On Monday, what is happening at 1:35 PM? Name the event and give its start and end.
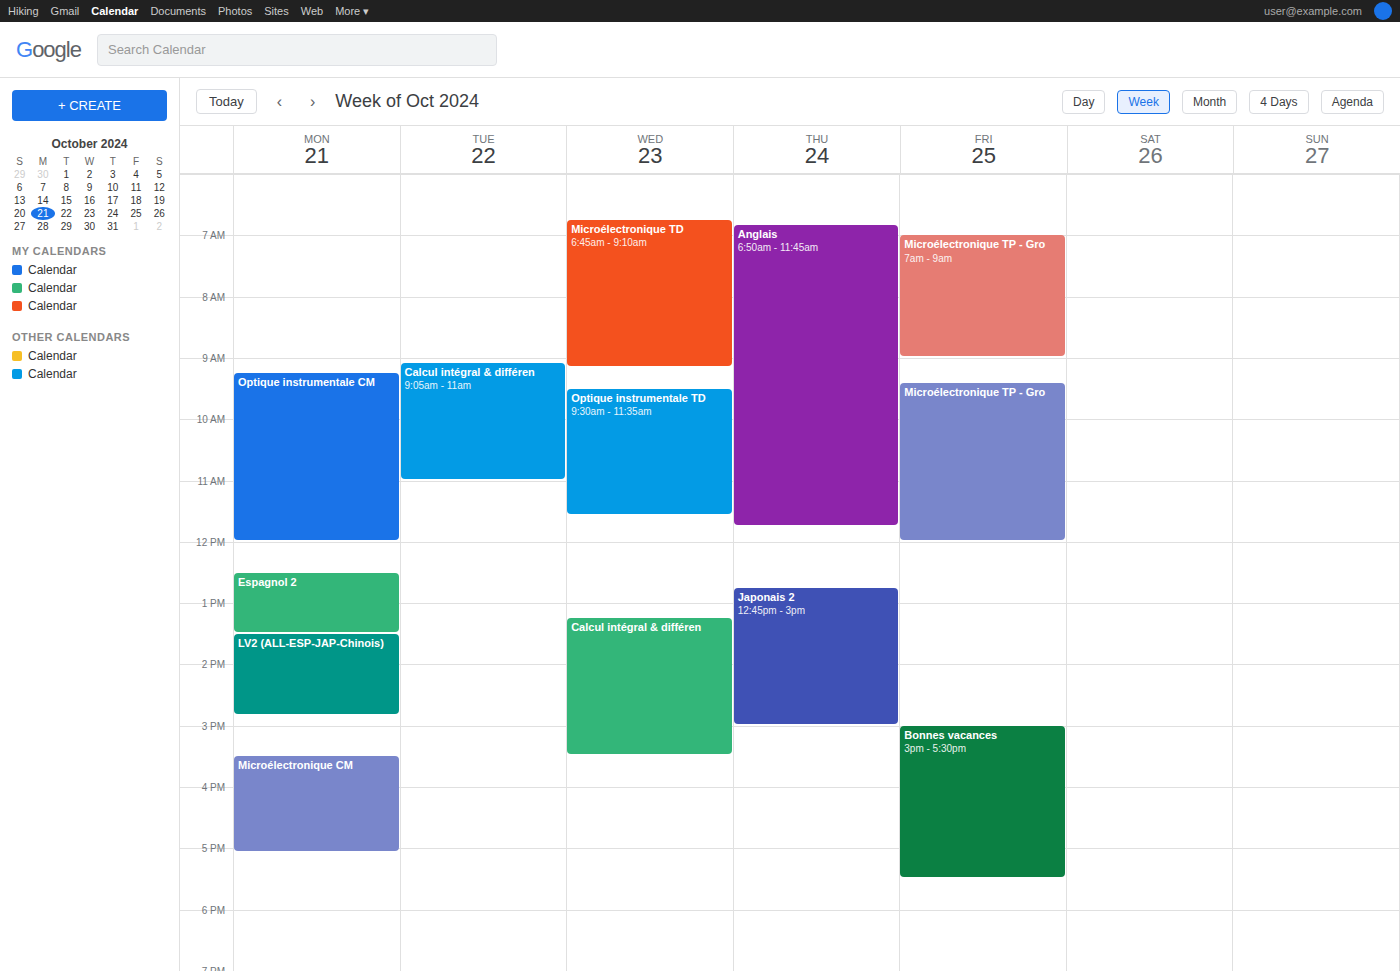
"LV2 (ALL-ESP-JAP-Chinois)", 1:30 PM to 2:50 PM